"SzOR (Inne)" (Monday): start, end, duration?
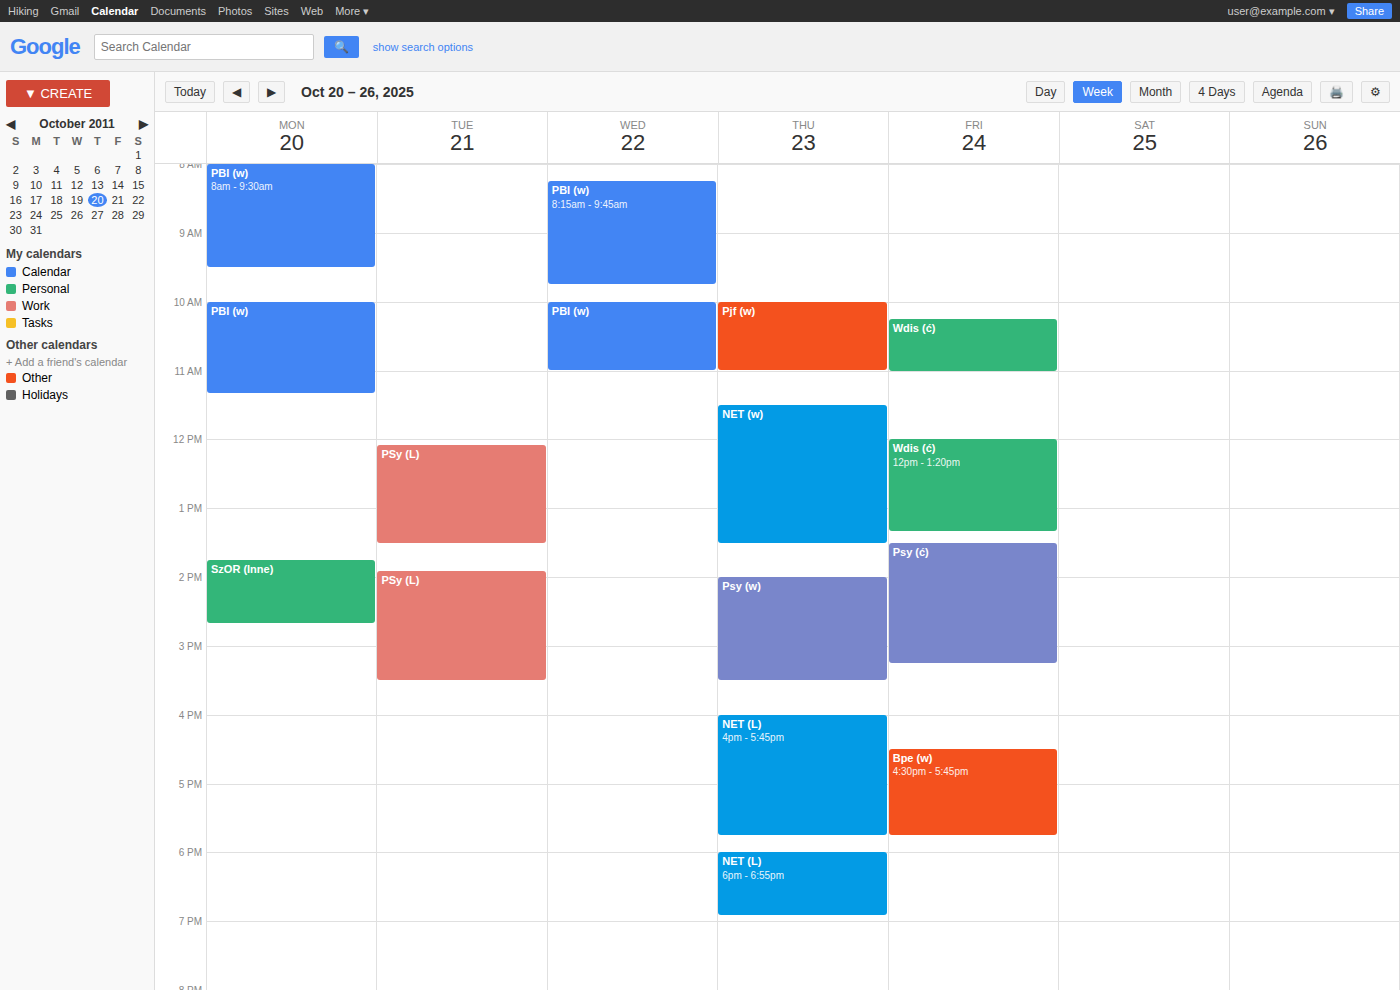
1:45 PM to 2:40 PM, 55 minutes